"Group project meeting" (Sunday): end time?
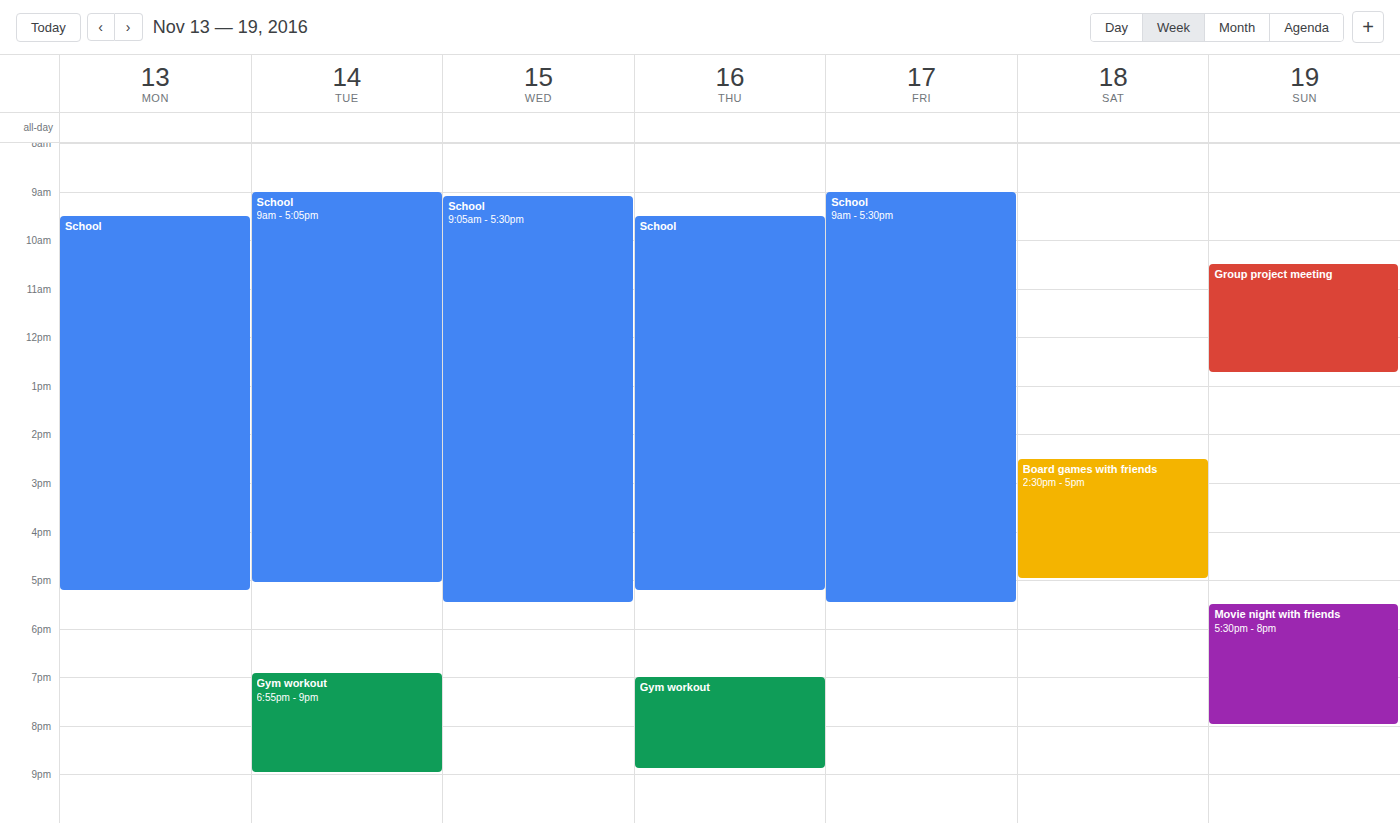
12:45